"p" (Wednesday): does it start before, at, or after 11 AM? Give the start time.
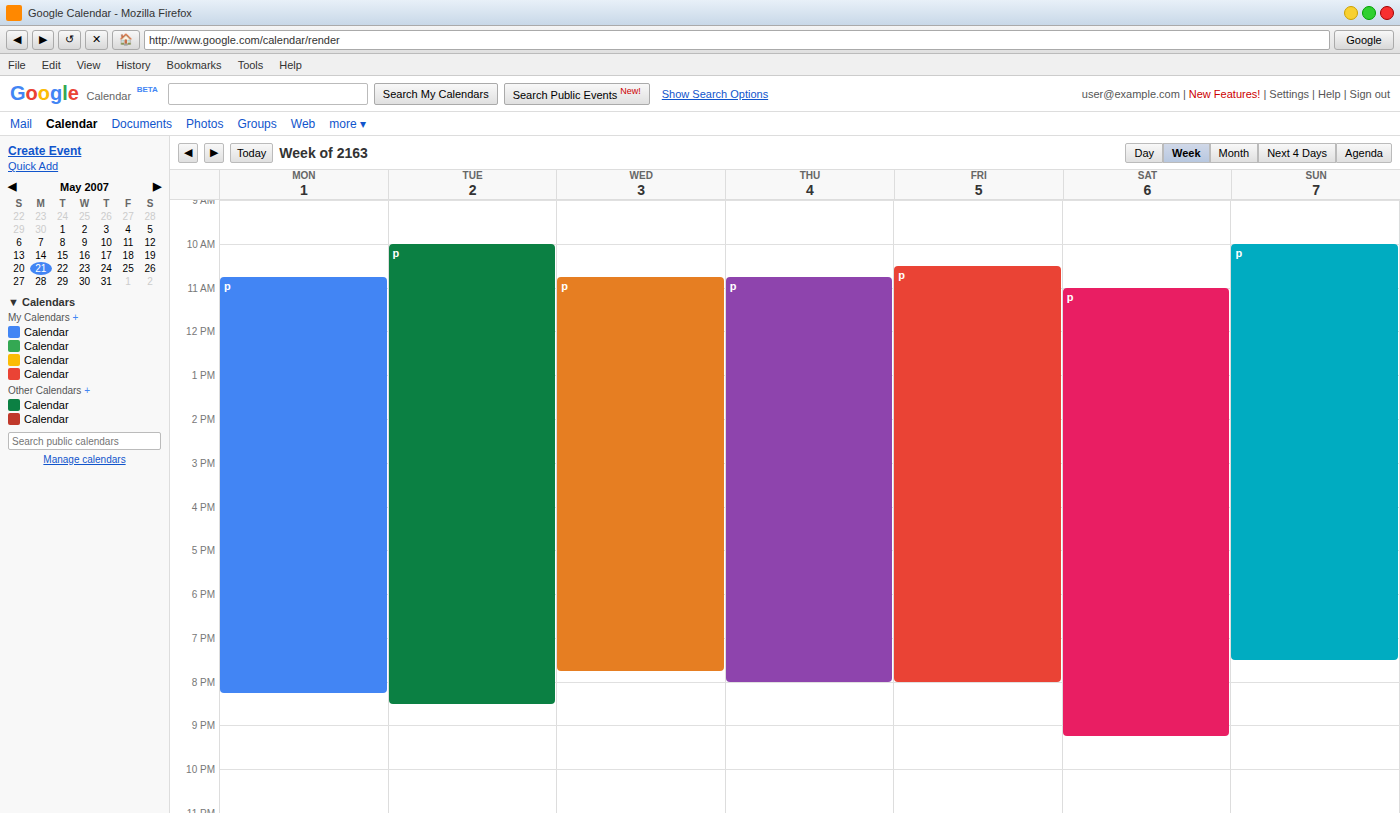
10:45 AM -- before 11 AM, 15 minutes above the 11 AM line.